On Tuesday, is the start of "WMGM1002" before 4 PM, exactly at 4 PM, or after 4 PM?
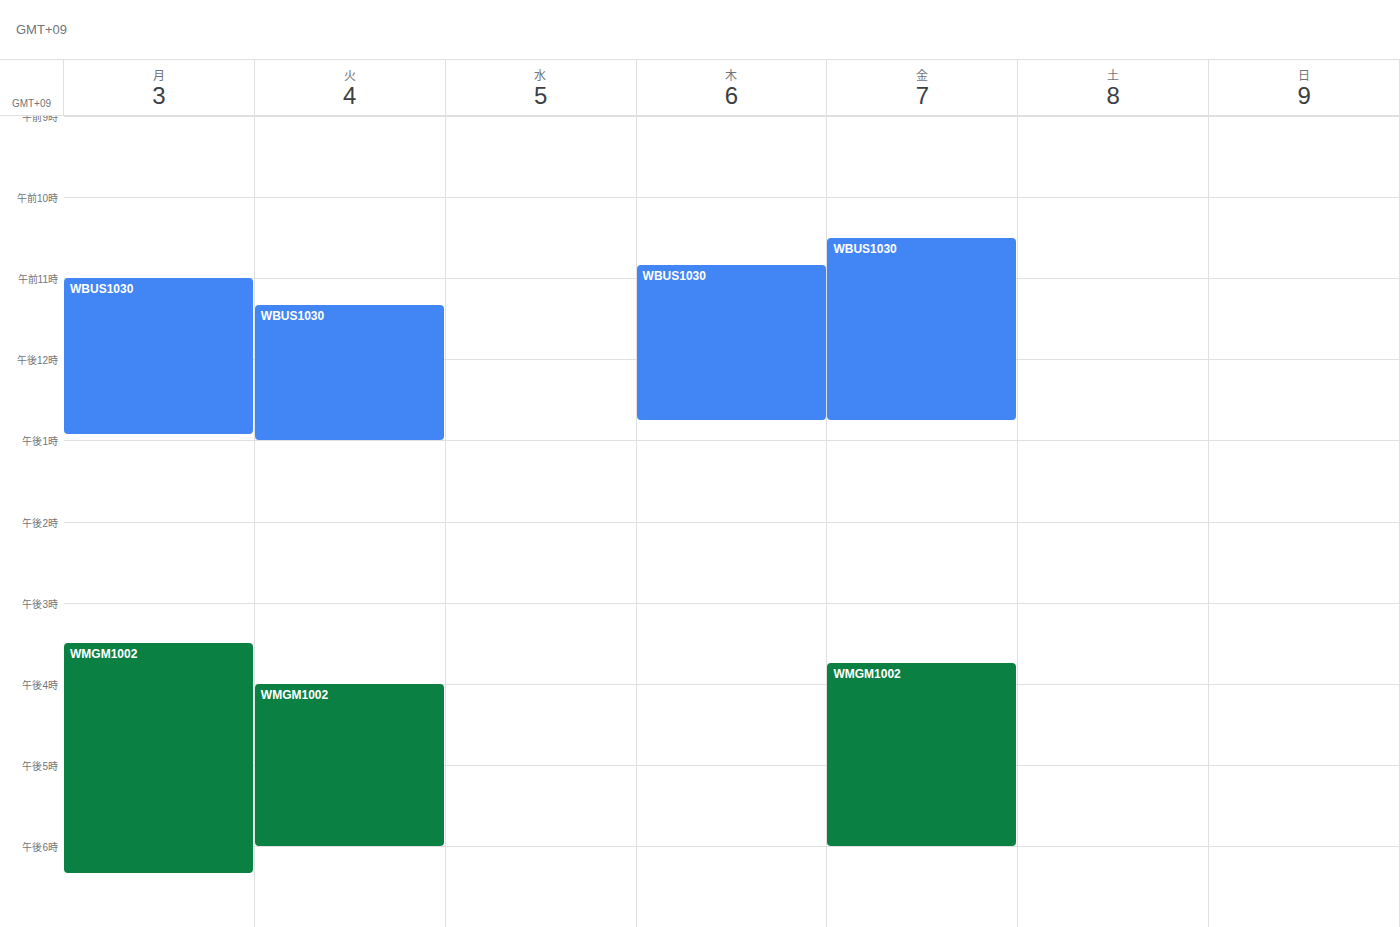
4:00 PM -- exactly at 4 PM, on the 4 PM line.